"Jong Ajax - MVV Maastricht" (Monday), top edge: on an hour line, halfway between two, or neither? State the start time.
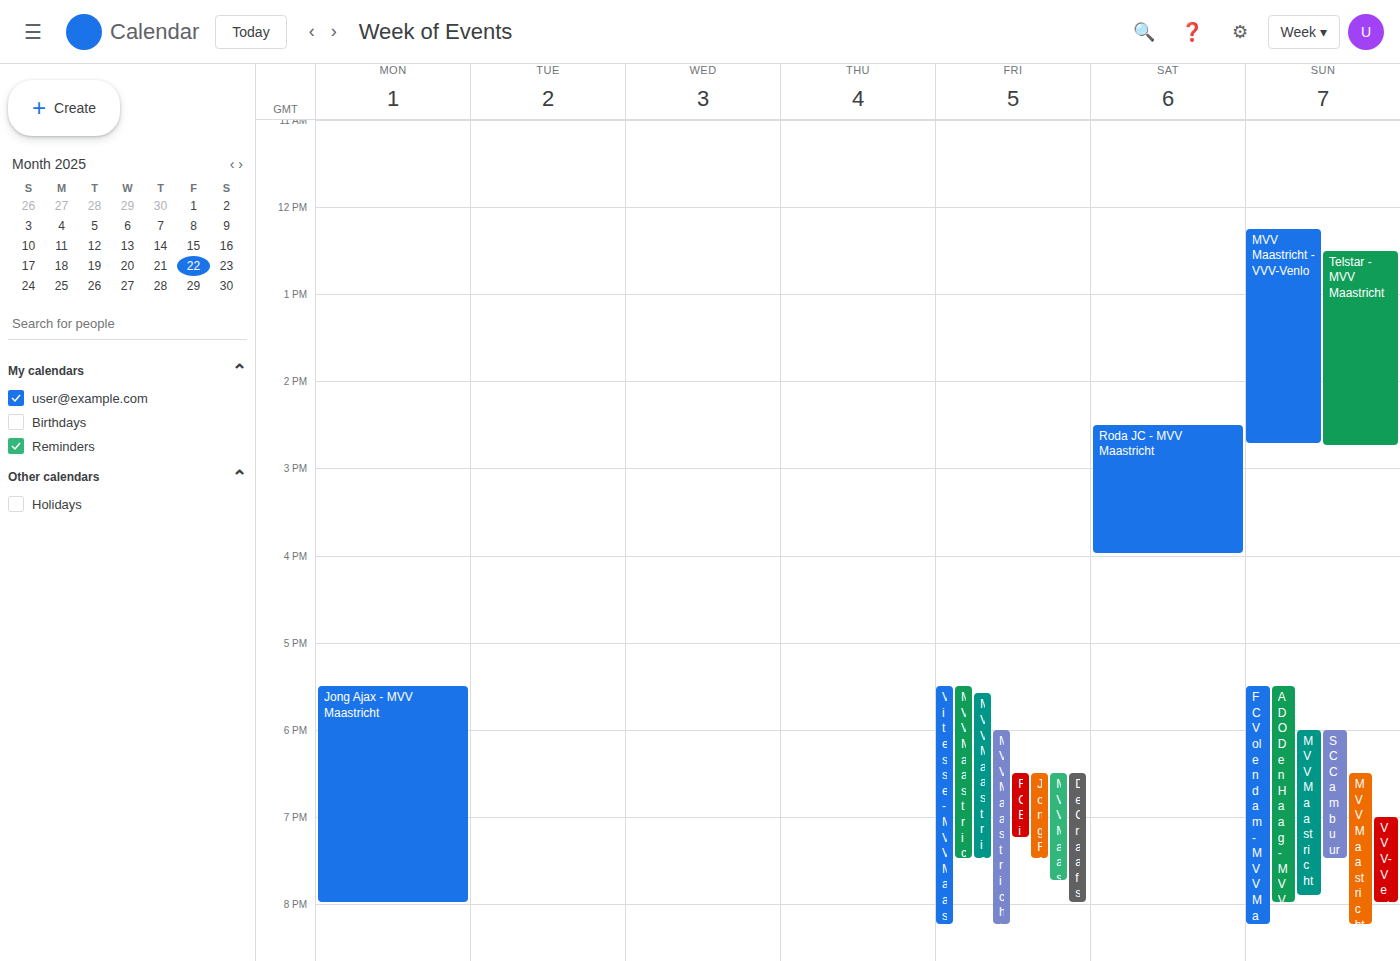
5:30 PM -- halfway between the 5 PM and 6 PM lines.